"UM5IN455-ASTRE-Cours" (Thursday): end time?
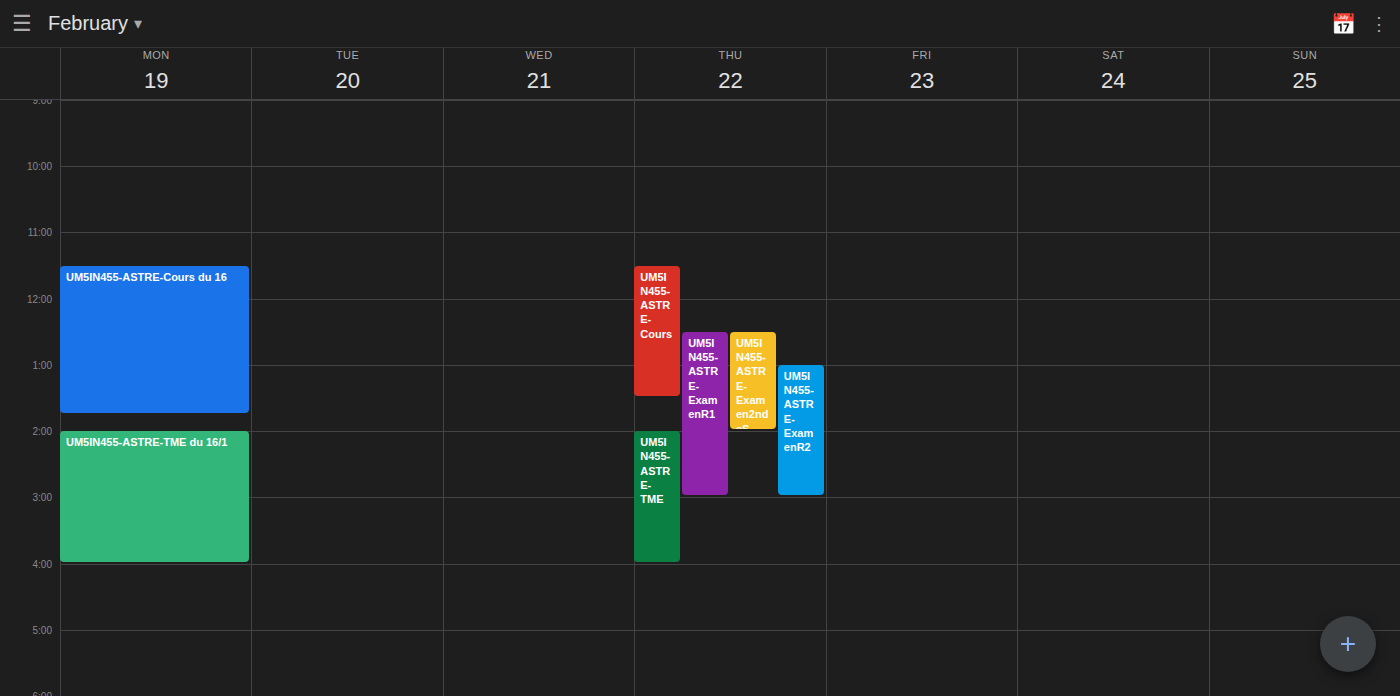
13:30